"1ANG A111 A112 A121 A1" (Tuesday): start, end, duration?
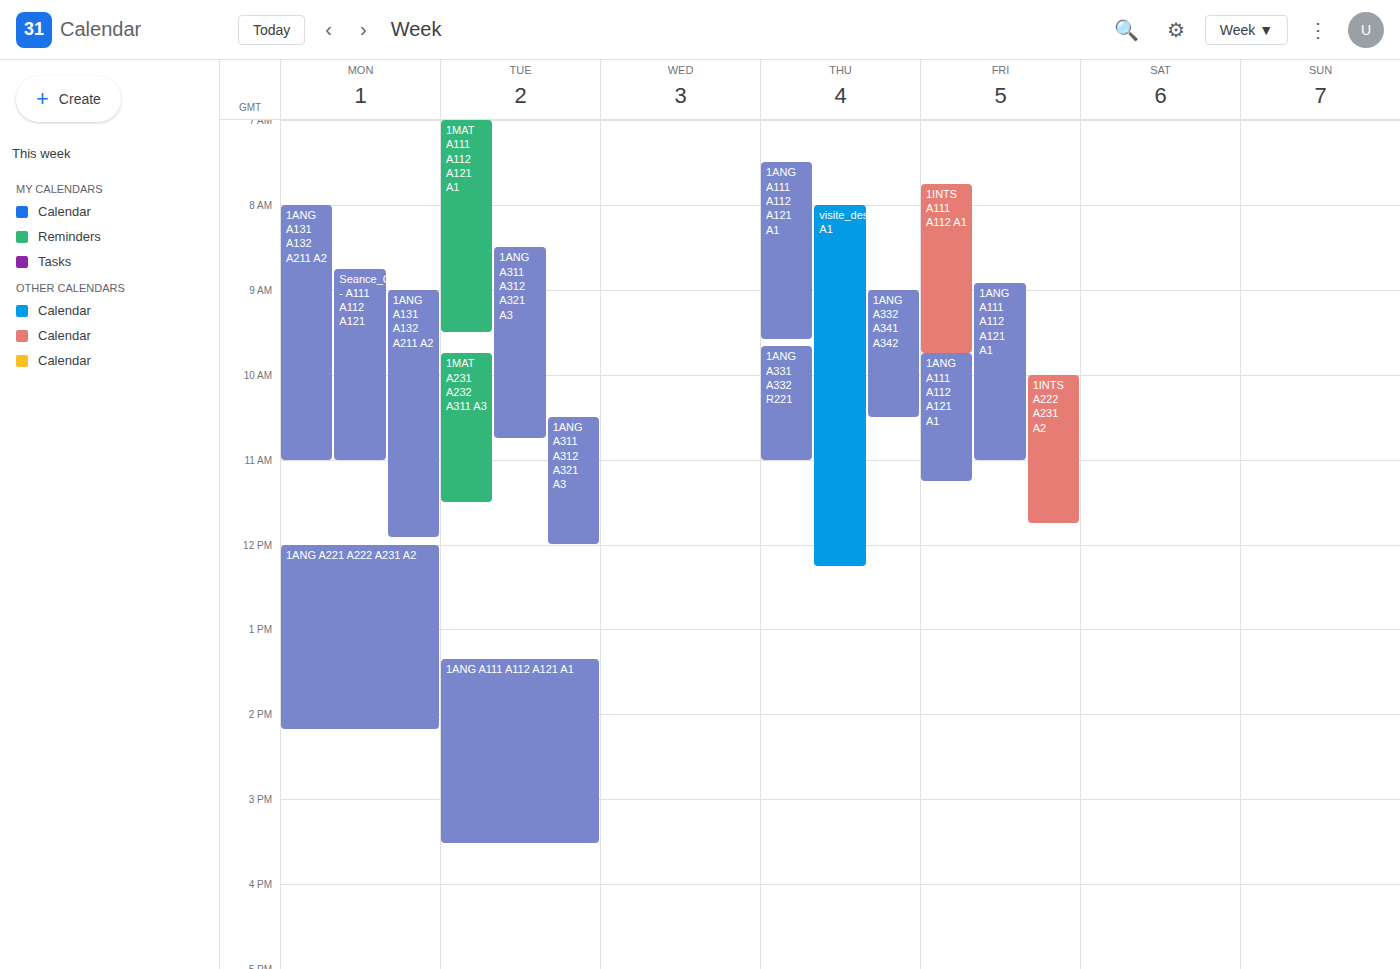
1:20 PM to 3:30 PM, 2 hours 10 minutes